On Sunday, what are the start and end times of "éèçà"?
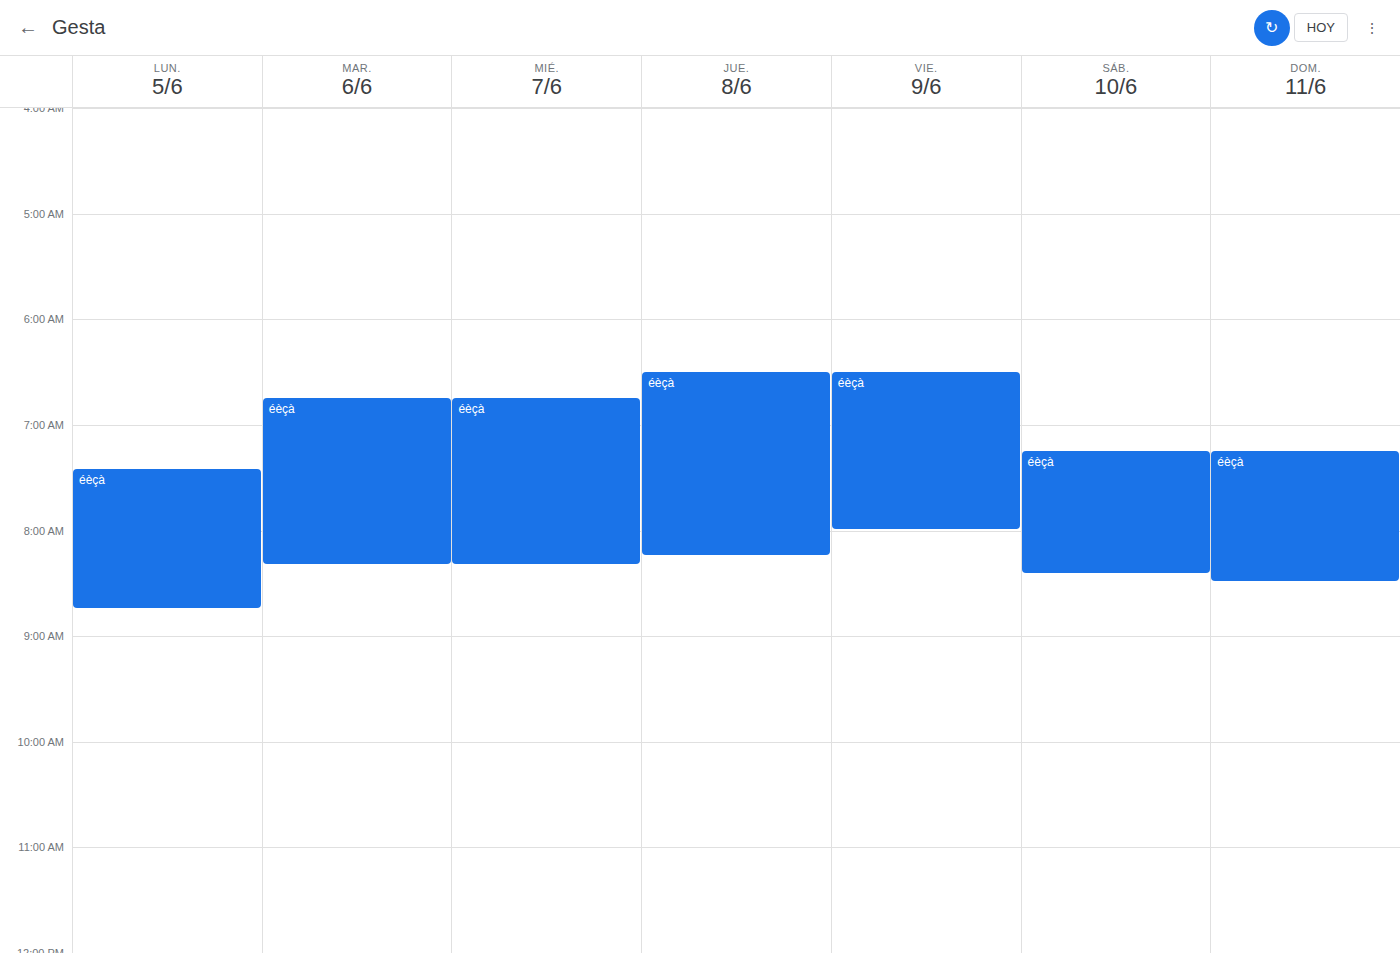
7:15 AM to 8:30 AM